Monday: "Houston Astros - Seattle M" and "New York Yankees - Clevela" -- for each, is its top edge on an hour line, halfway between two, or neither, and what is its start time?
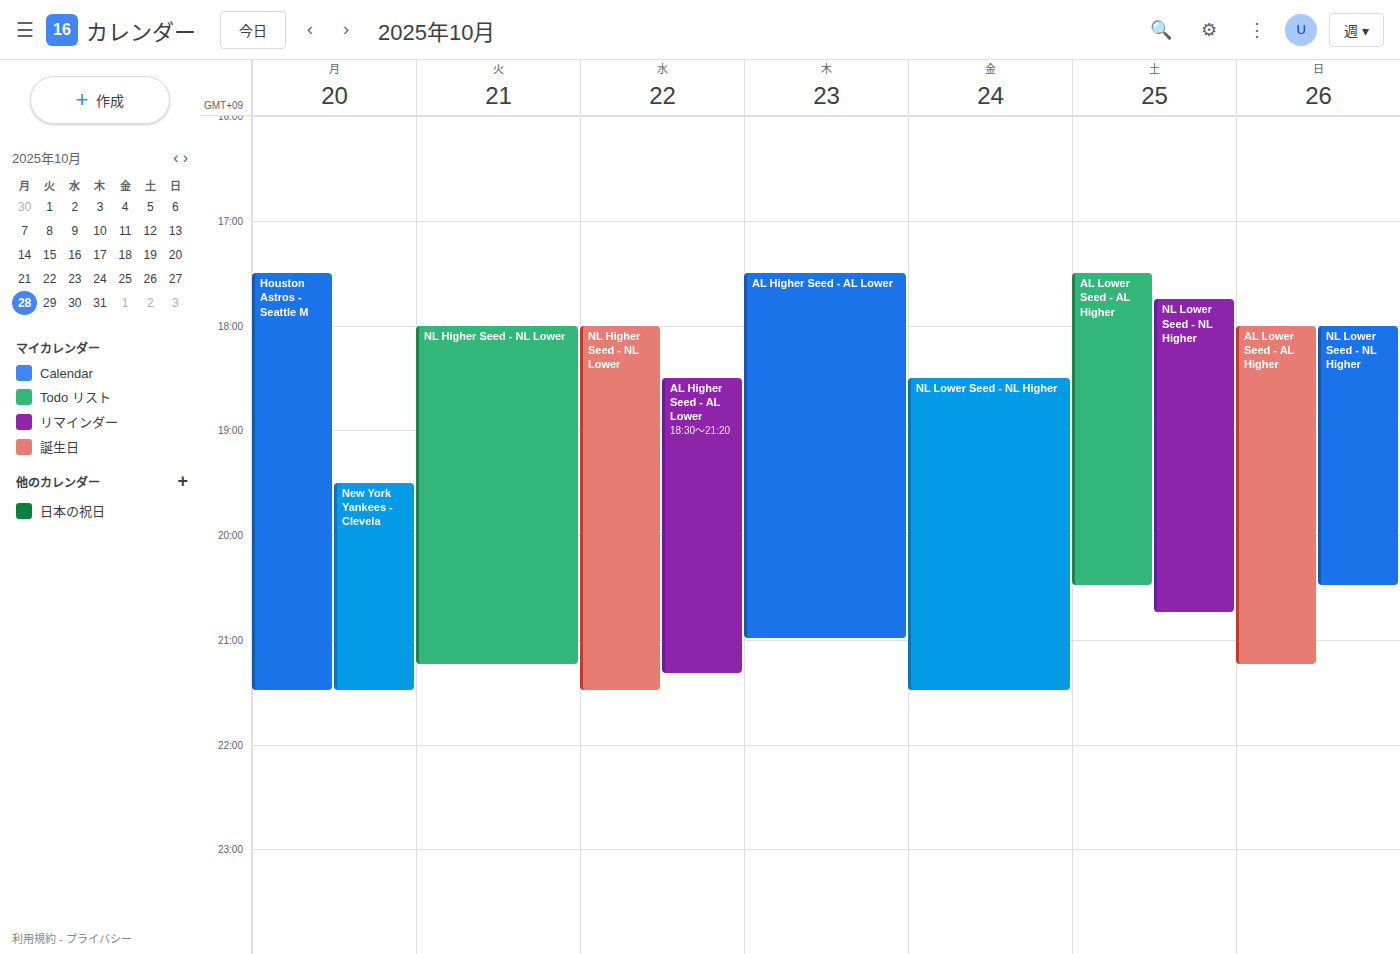
"Houston Astros - Seattle M": 5:30 PM, halfway between the 5 PM and 6 PM lines. "New York Yankees - Clevela": 7:30 PM, halfway between the 7 PM and 8 PM lines.